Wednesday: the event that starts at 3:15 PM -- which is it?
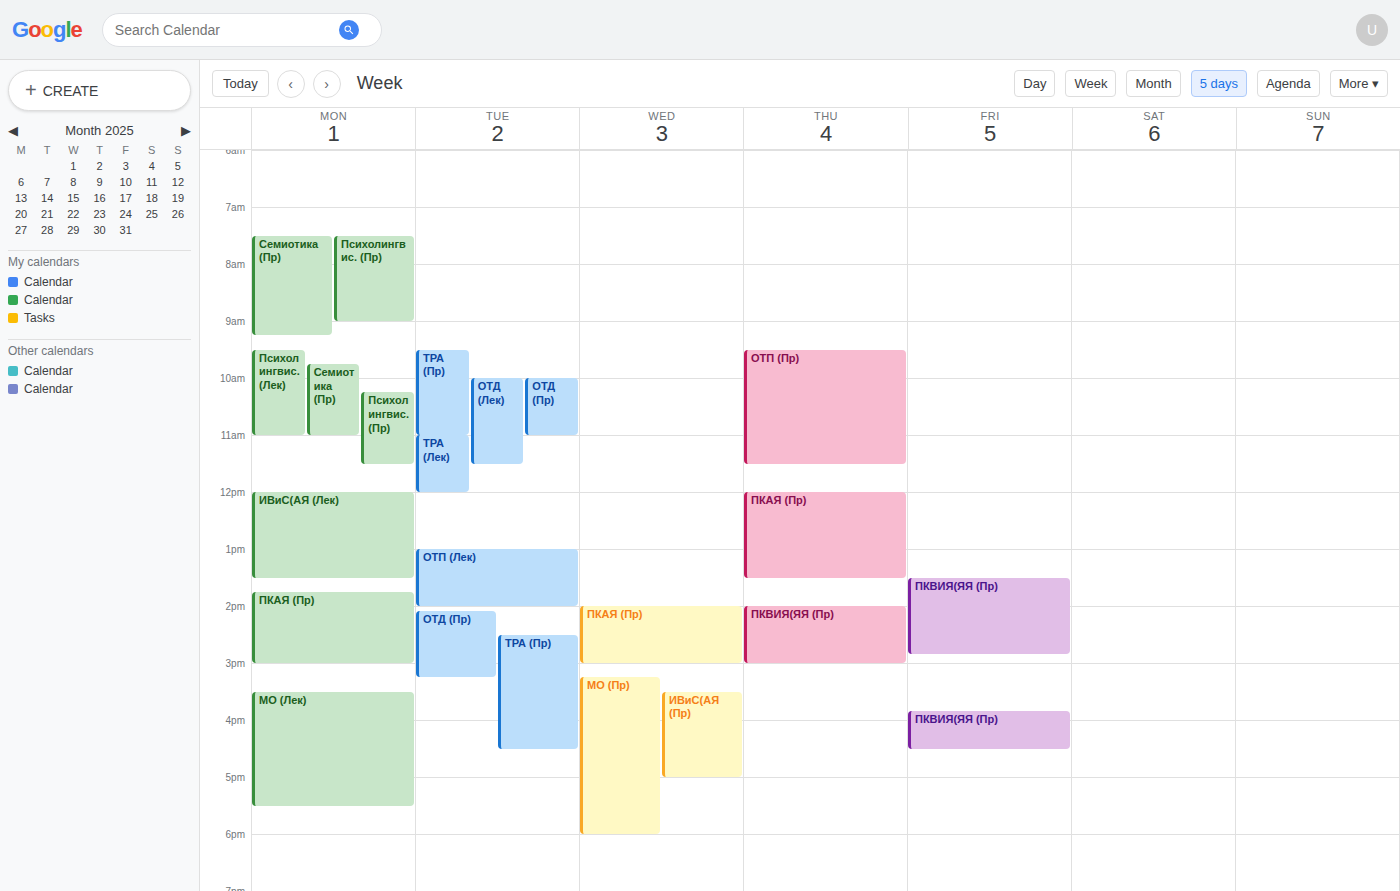
"МО (Пр)"